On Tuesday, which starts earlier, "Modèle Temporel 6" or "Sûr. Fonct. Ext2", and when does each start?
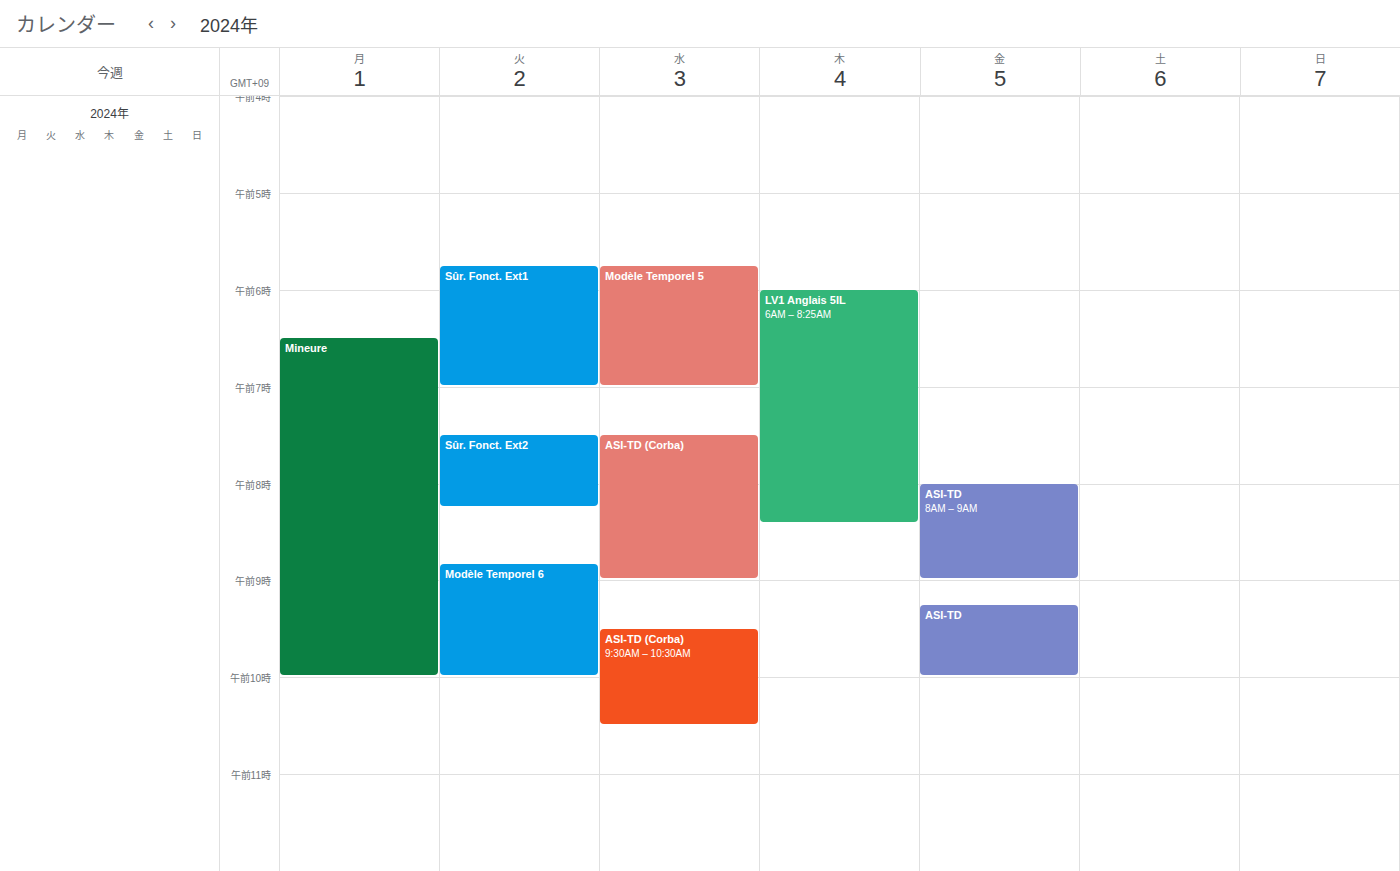
"Sûr. Fonct. Ext2" 7:30 AM; "Modèle Temporel 6" 8:50 AM.